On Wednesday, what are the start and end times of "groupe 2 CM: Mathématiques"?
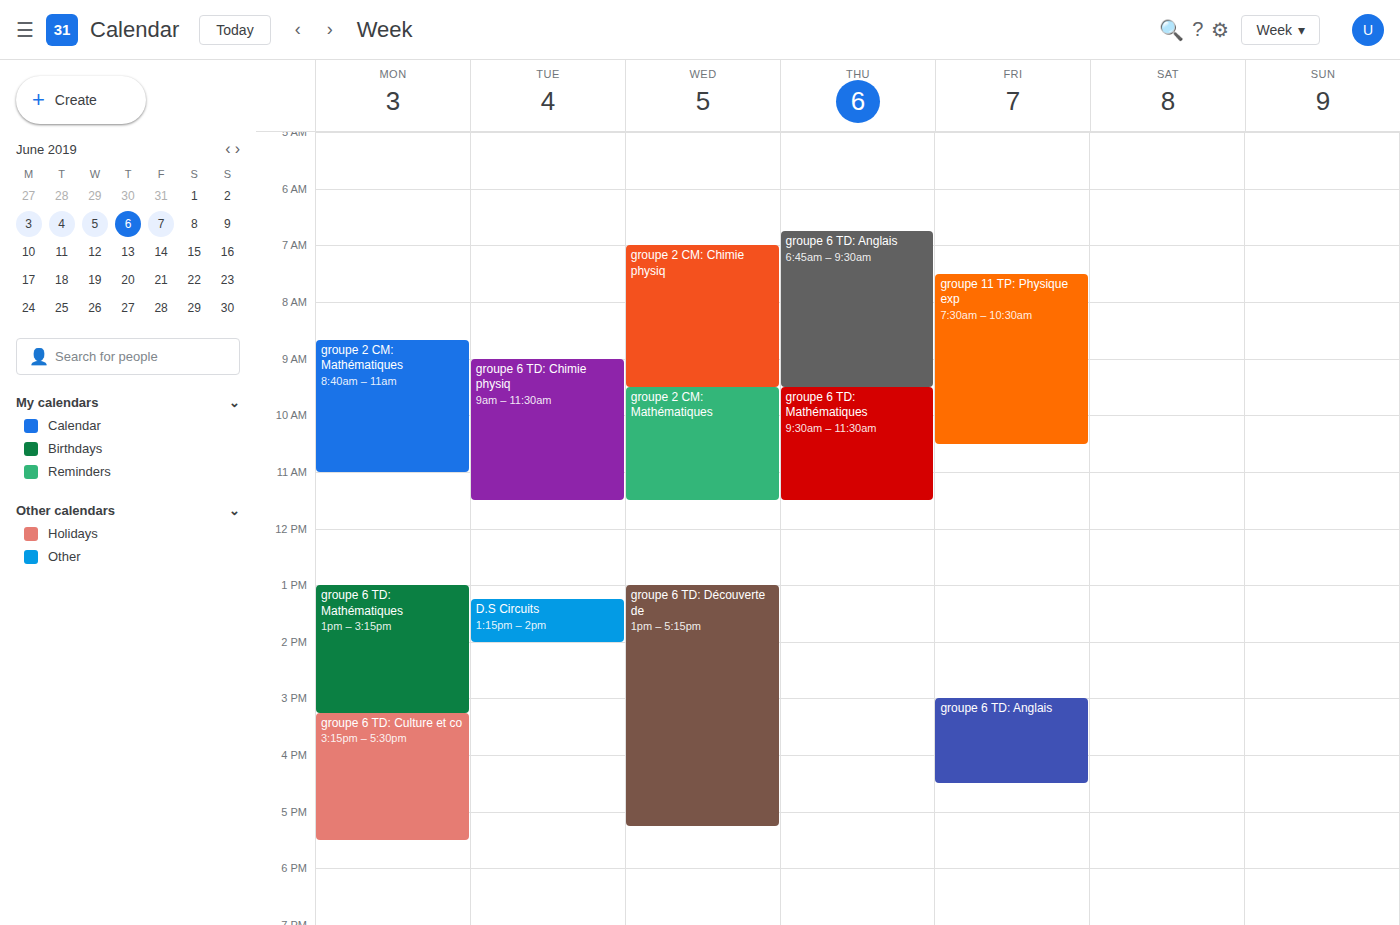
9:30 AM to 11:30 AM